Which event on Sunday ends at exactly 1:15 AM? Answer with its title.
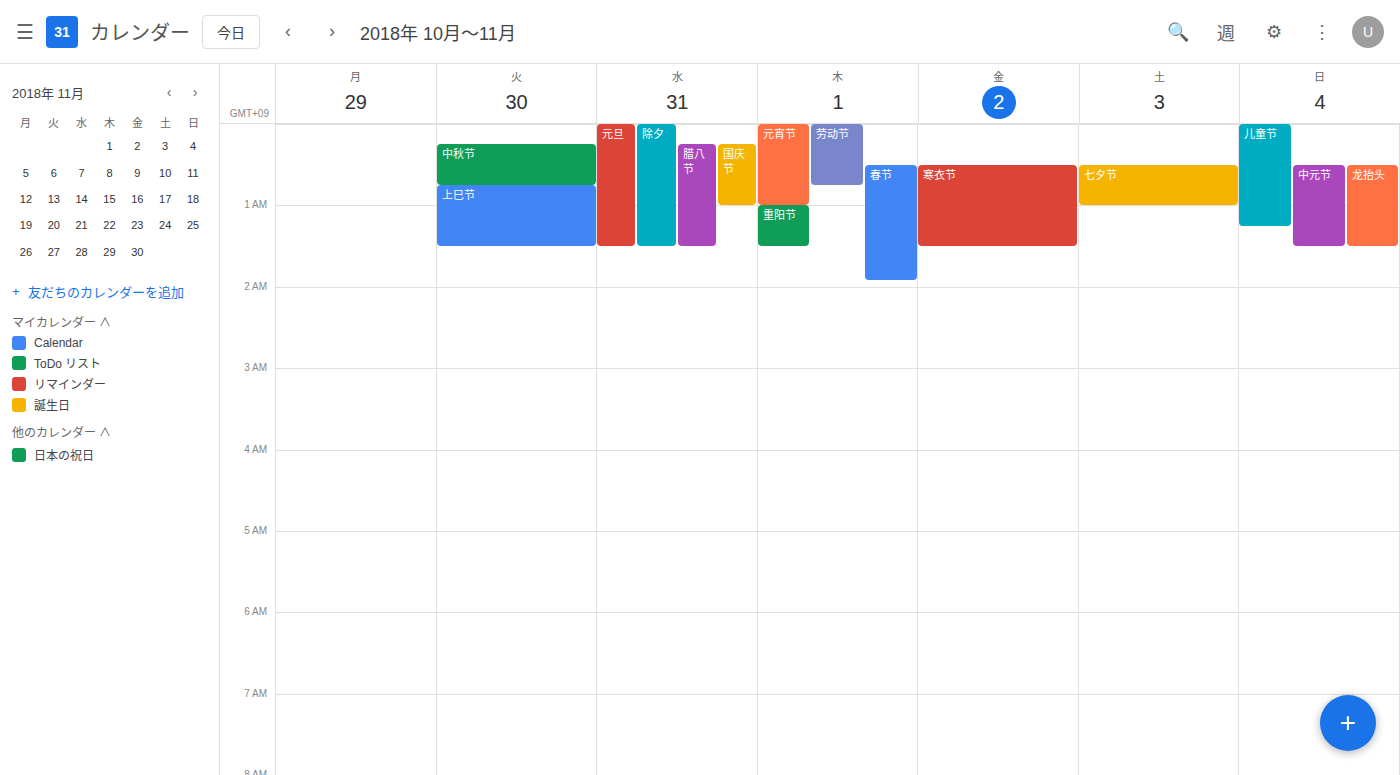
"儿童节"